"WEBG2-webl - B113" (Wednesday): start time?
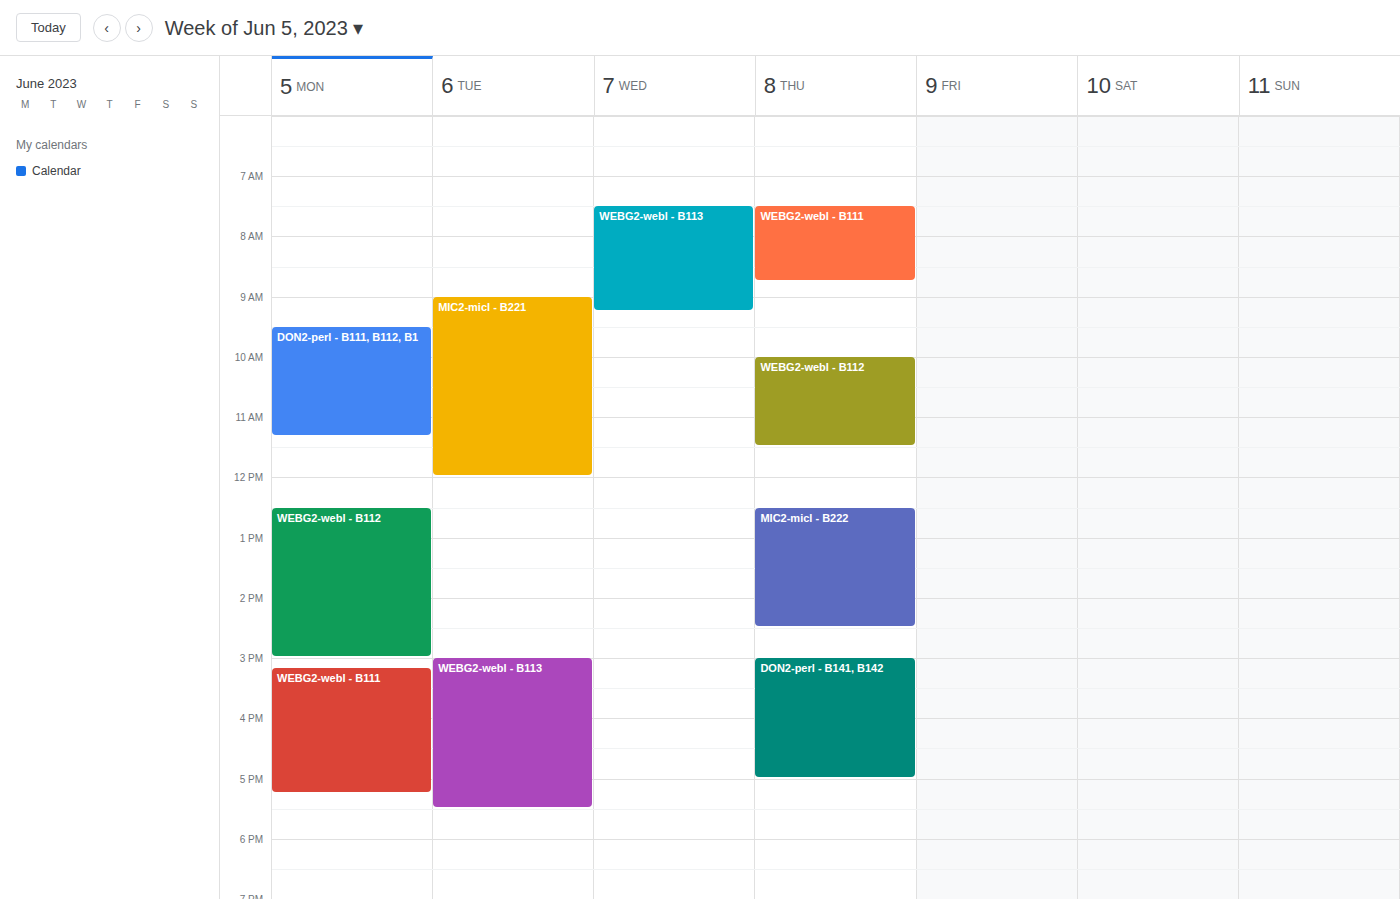
7:30 AM